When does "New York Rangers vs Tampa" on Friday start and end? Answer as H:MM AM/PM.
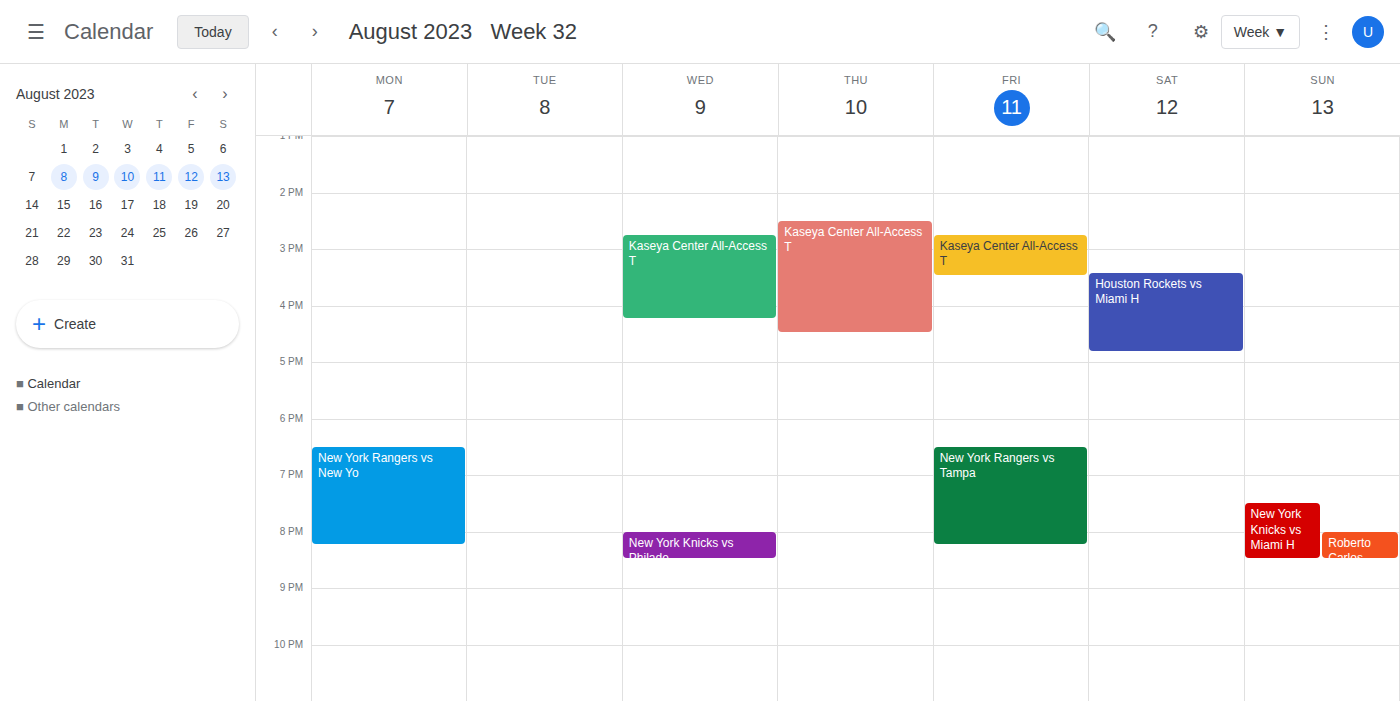
6:30 PM to 8:15 PM